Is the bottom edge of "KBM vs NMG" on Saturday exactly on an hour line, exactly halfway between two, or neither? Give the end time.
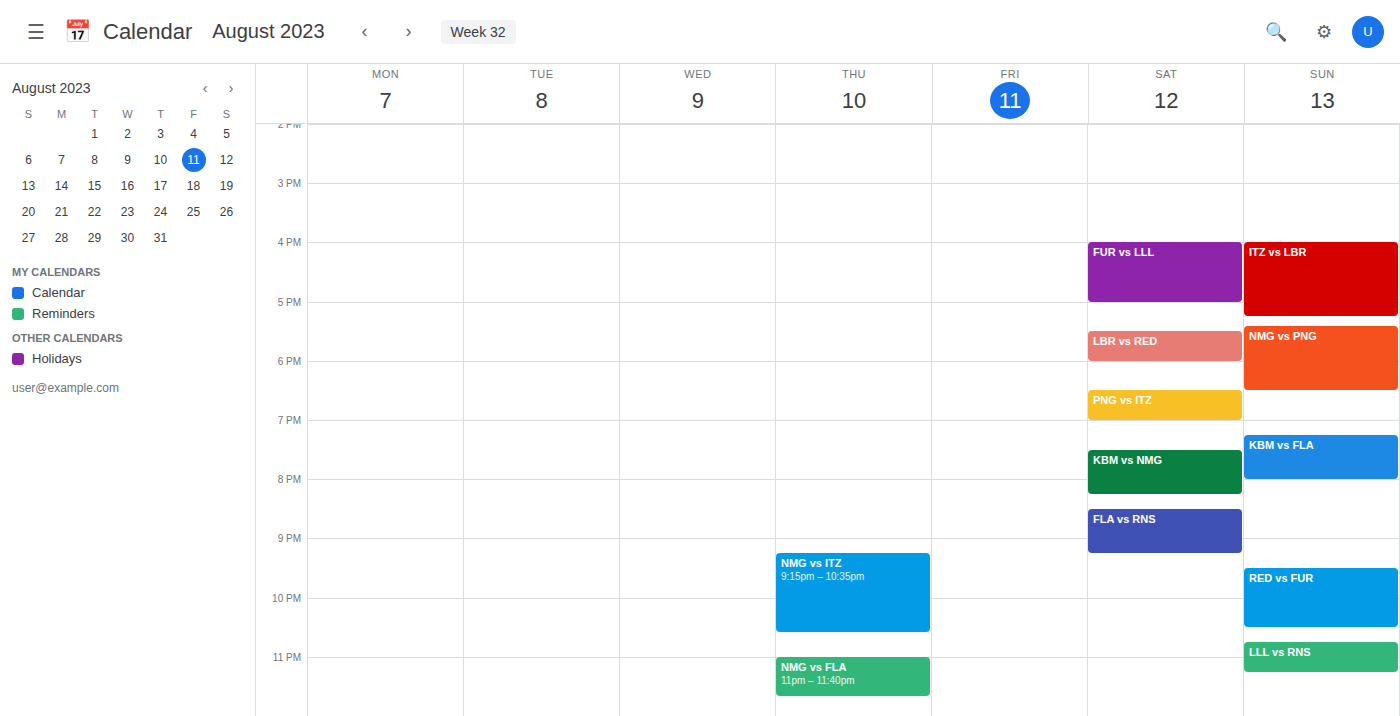
8:15 PM -- neither: a quarter of the way from the 8 PM line to the 9 PM line.